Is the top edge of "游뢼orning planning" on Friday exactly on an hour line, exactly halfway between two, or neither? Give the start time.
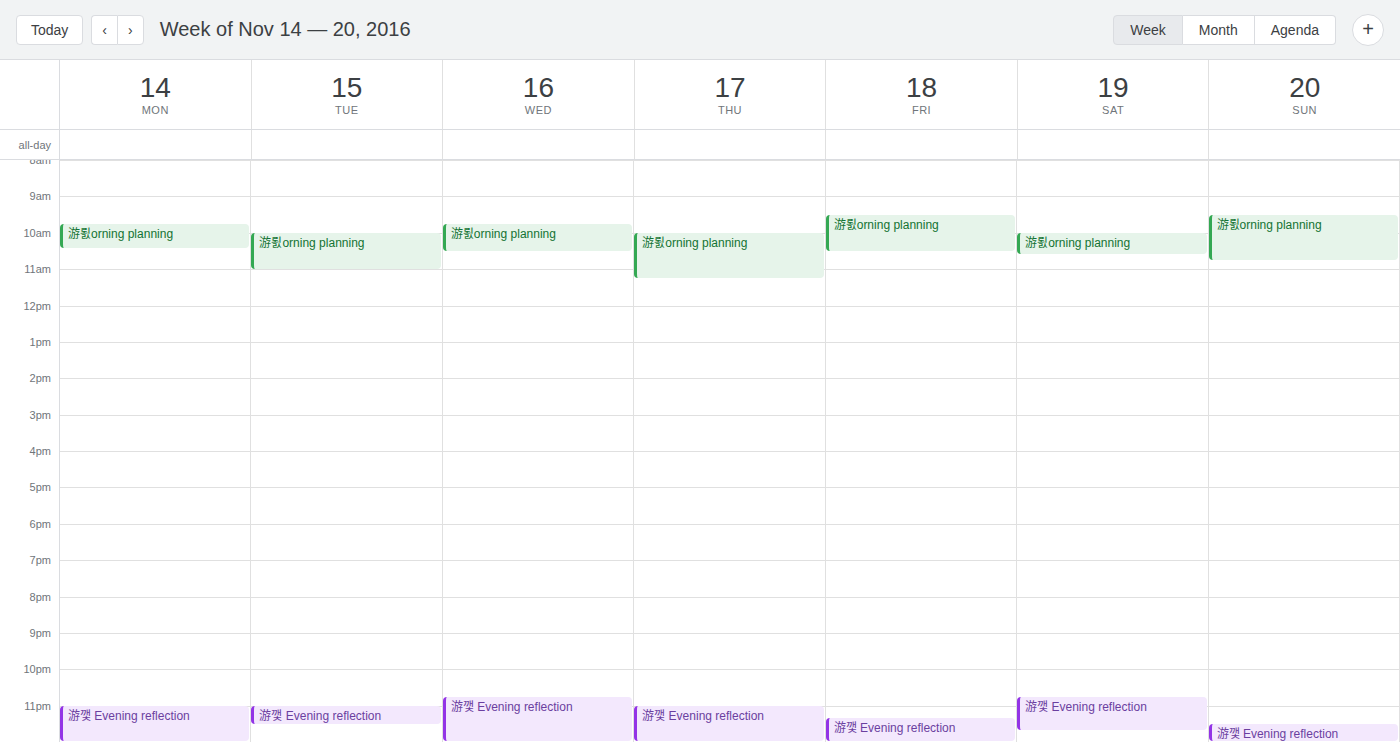
9:30 AM -- halfway between the 9 AM and 10 AM lines.